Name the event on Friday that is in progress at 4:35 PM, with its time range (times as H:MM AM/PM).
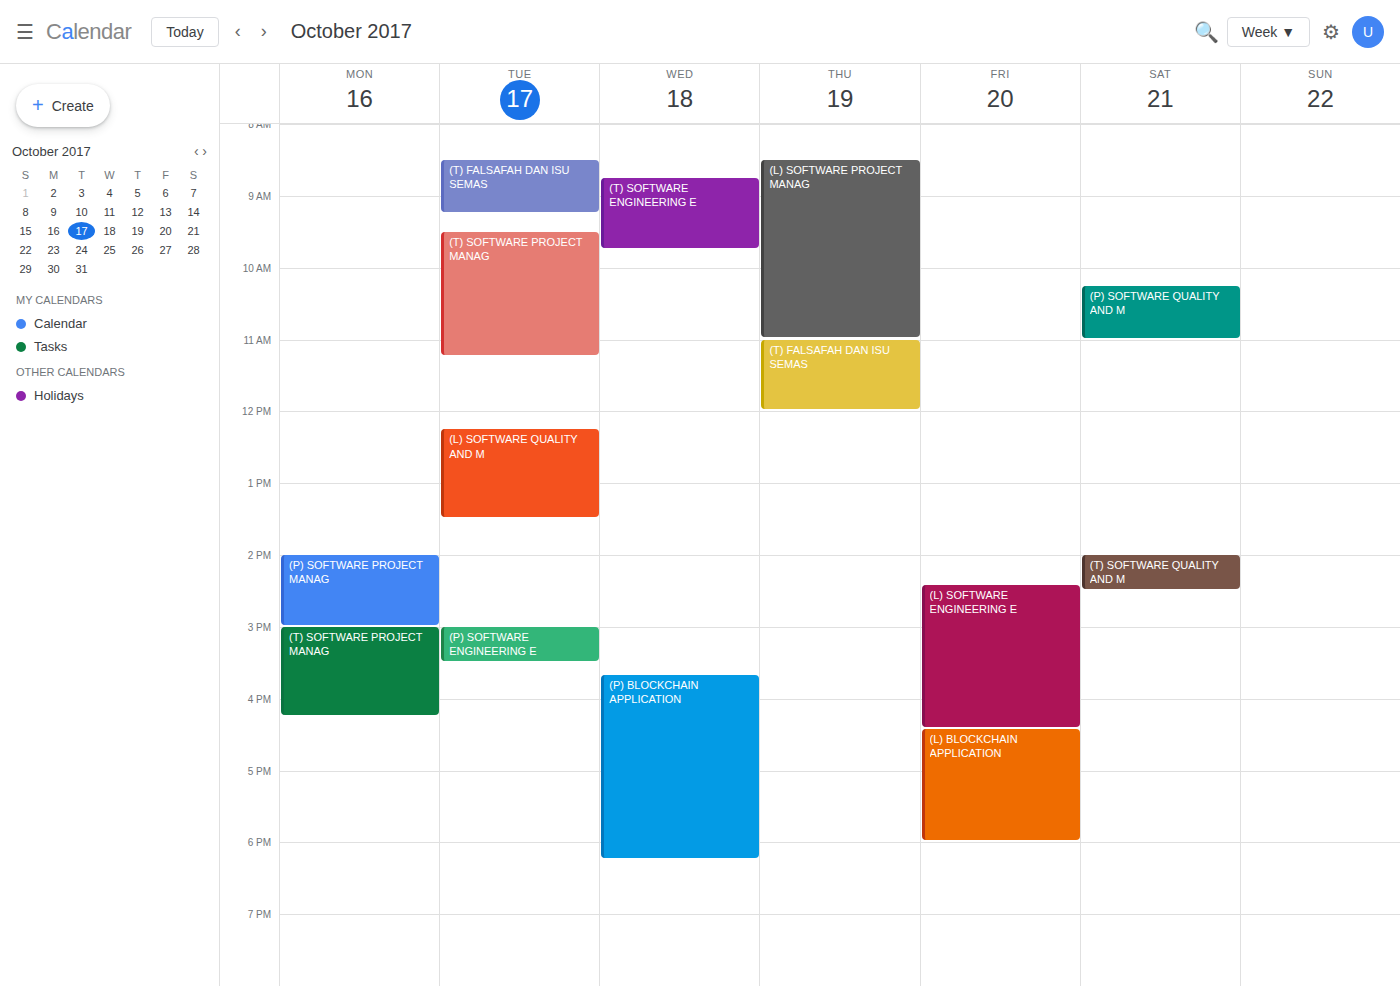
"(L) BLOCKCHAIN APPLICATION", 4:25 PM to 6:00 PM